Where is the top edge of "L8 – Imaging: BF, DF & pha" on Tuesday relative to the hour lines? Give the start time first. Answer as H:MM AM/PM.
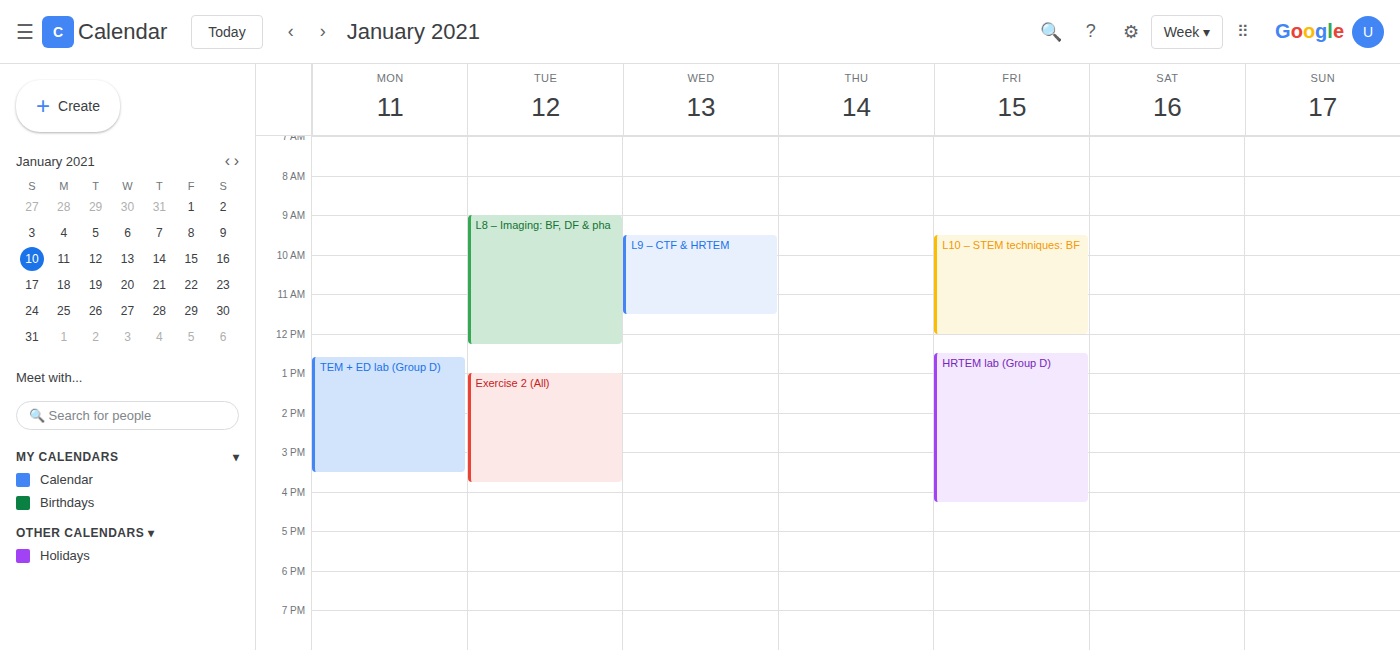
9:00 AM -- exactly on the 9 AM line.